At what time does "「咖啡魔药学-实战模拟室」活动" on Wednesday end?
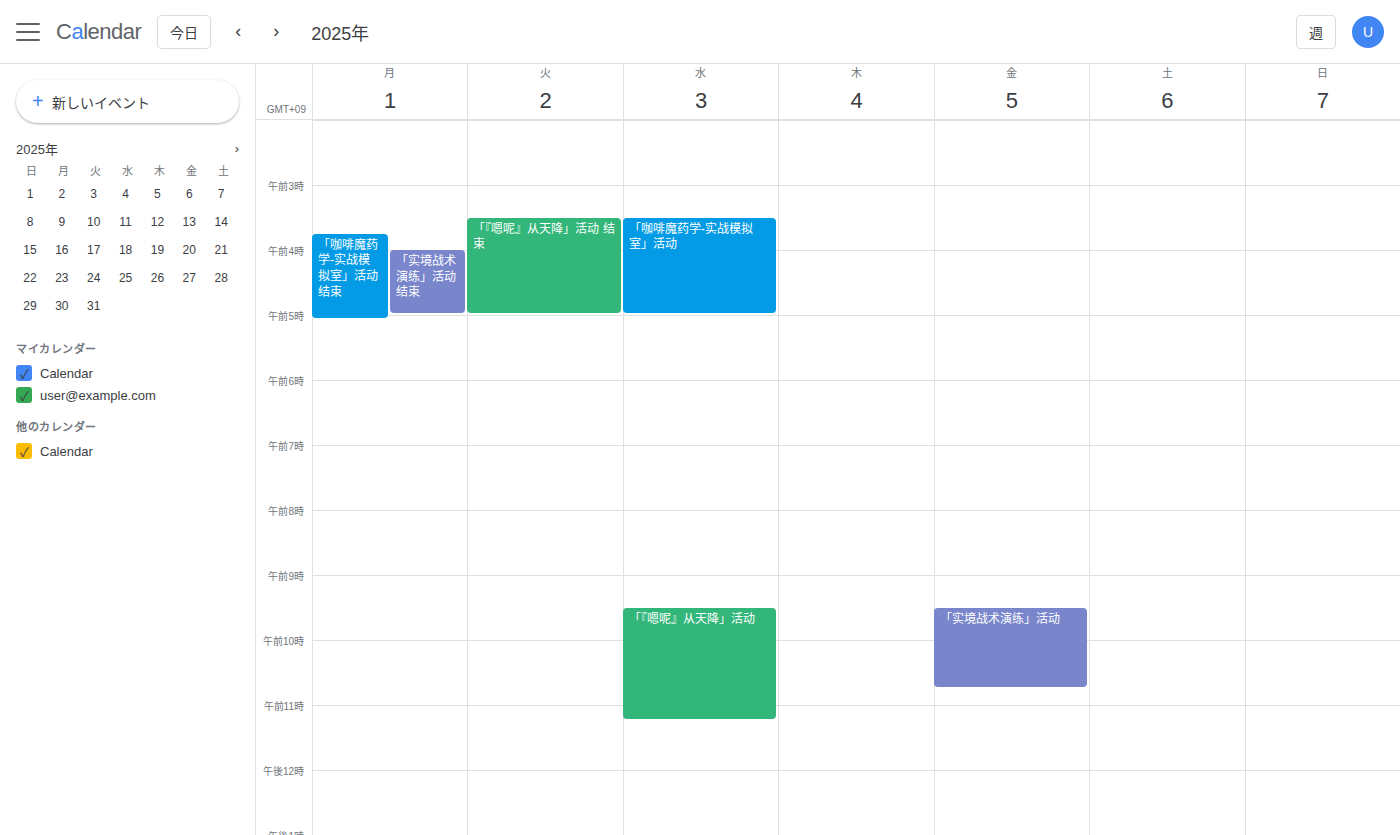
5:00 AM